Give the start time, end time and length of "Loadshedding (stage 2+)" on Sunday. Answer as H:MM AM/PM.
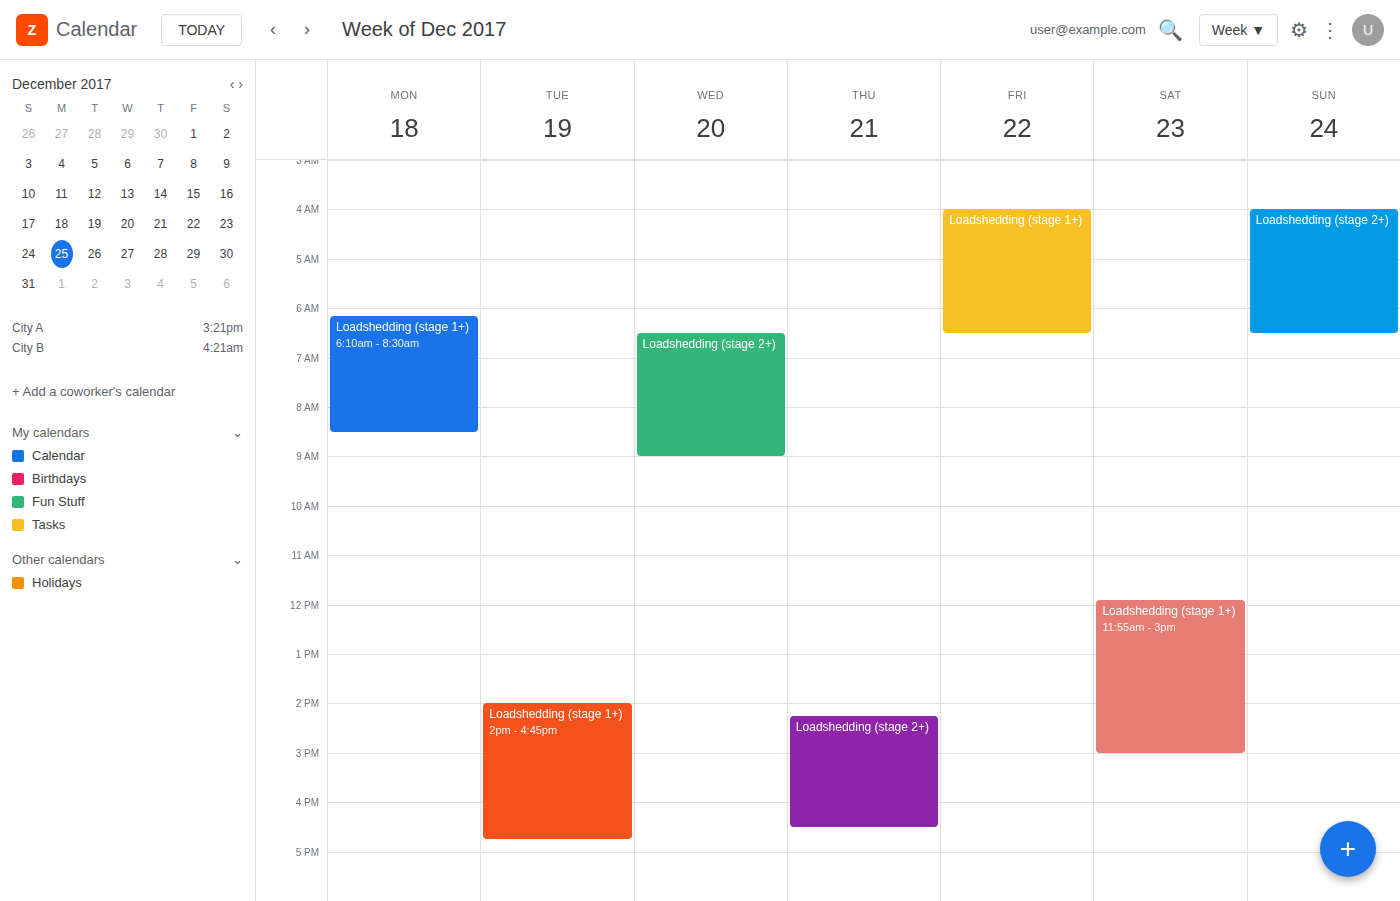
4:00 AM to 6:30 AM, 2 hours 30 minutes